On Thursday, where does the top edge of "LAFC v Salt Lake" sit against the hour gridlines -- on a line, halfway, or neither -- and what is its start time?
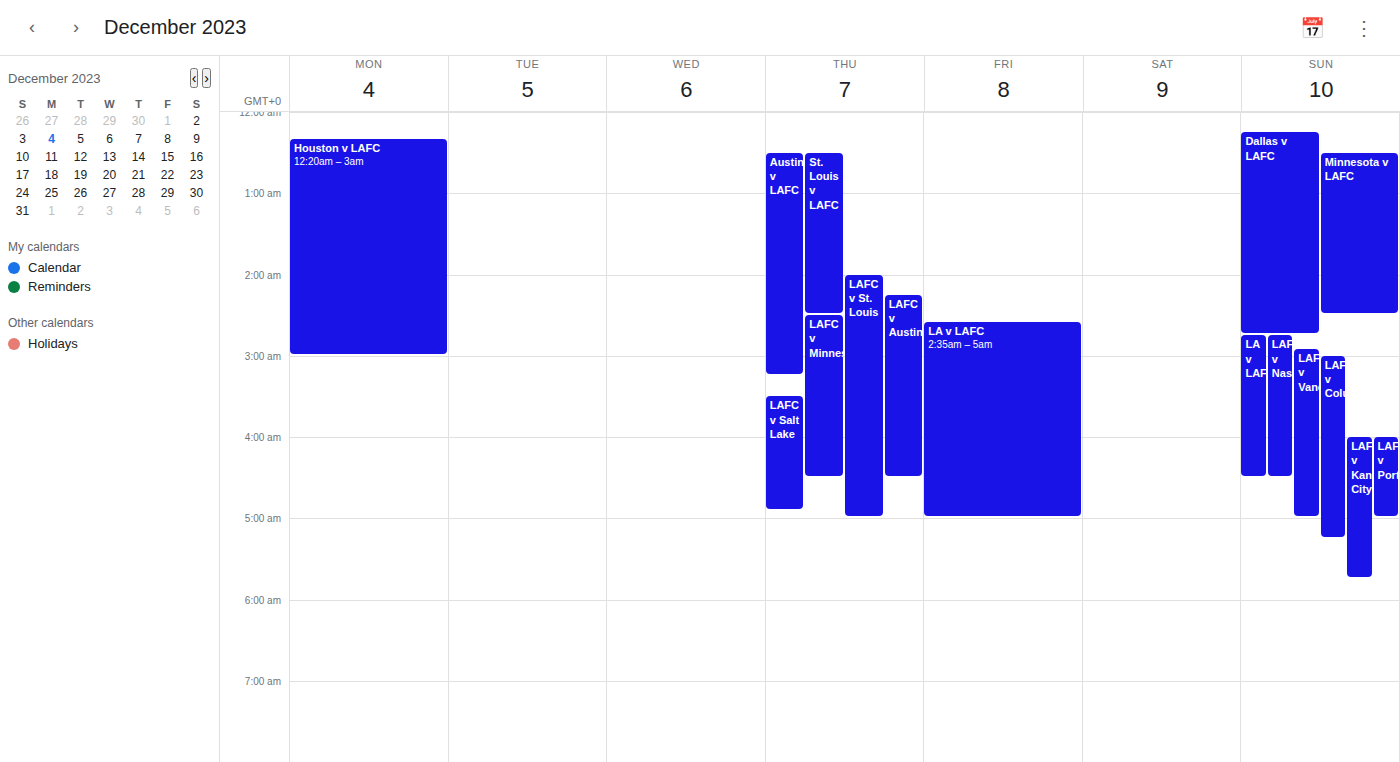
3:30 AM -- halfway between the 3 AM and 4 AM lines.